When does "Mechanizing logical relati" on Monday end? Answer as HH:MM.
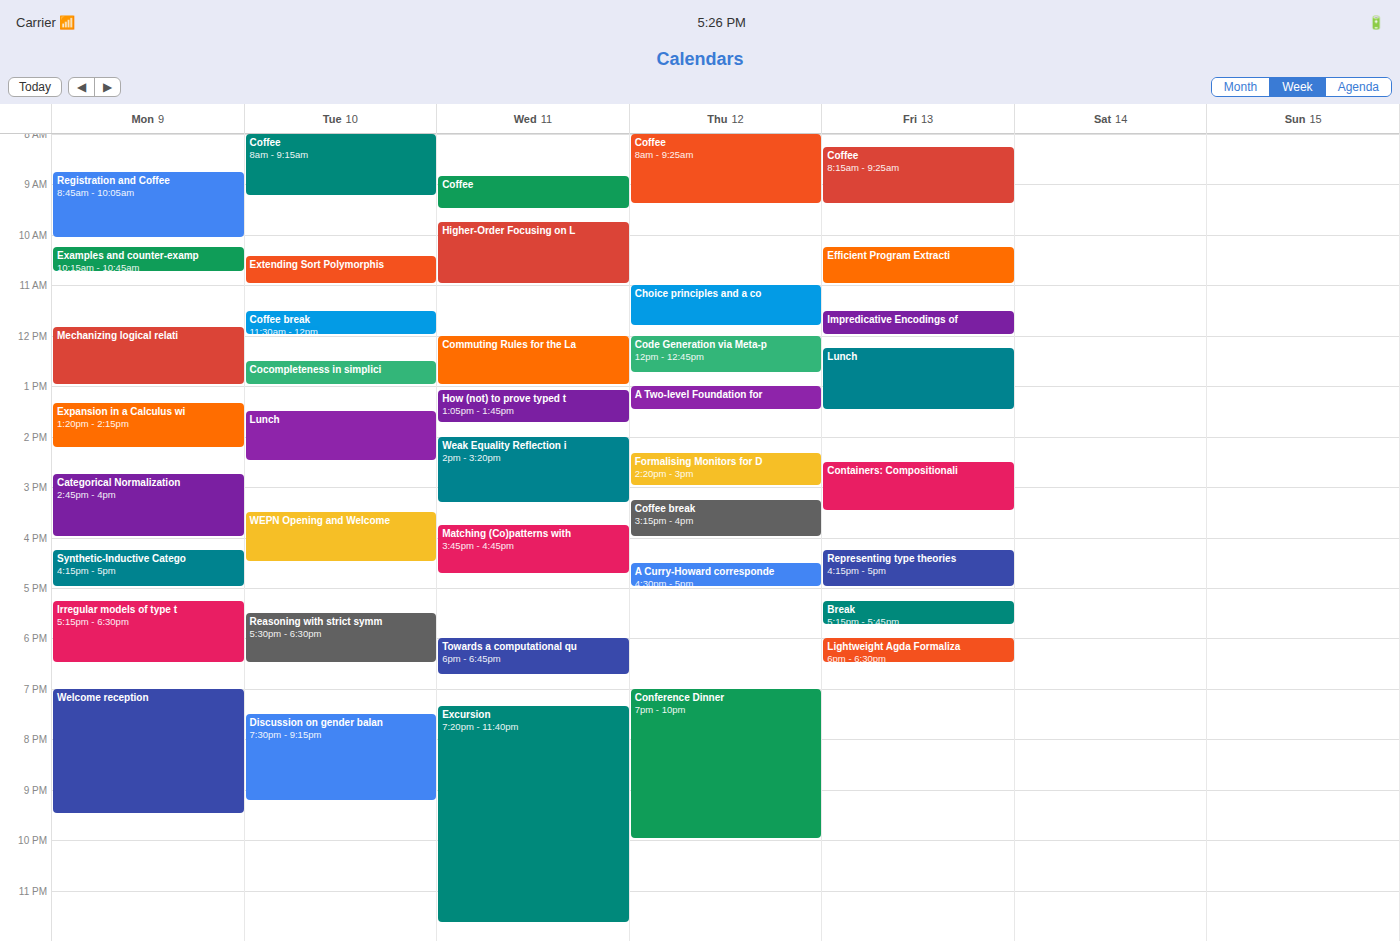
13:00